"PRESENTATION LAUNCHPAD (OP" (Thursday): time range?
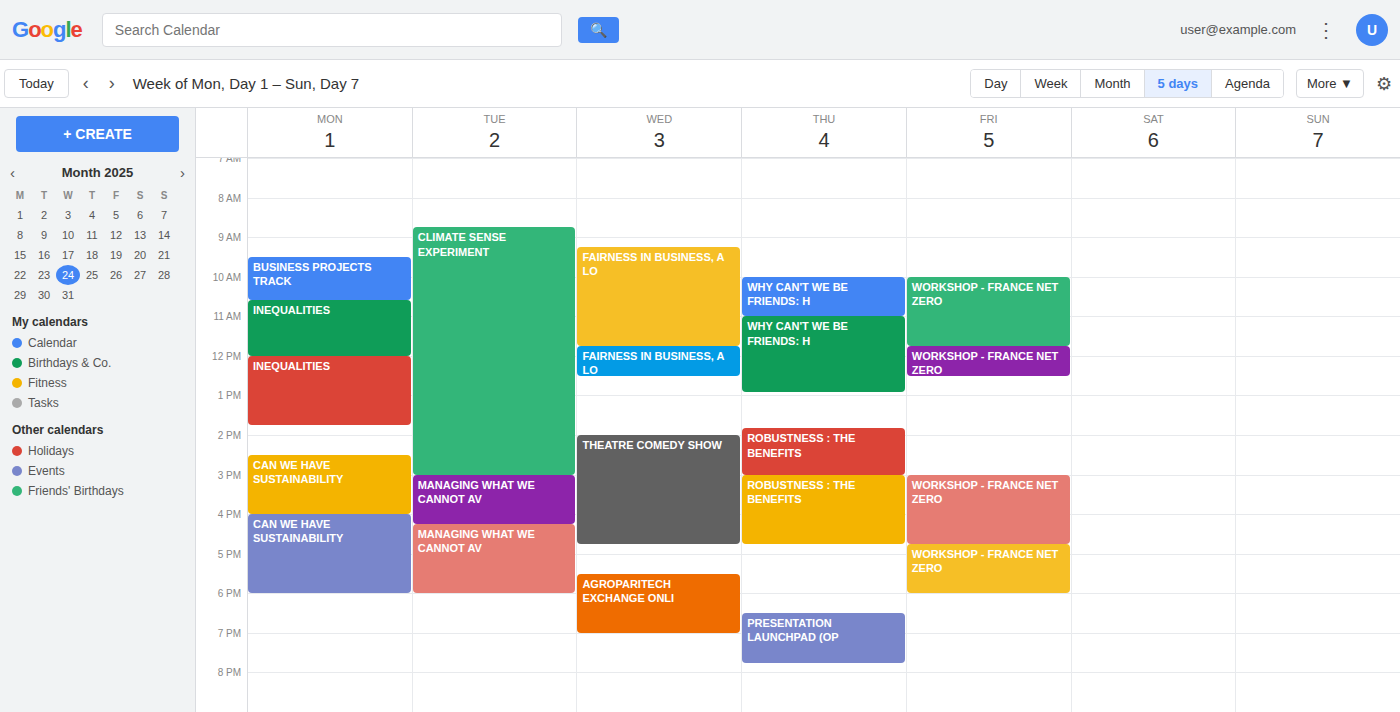
18:30 to 19:45